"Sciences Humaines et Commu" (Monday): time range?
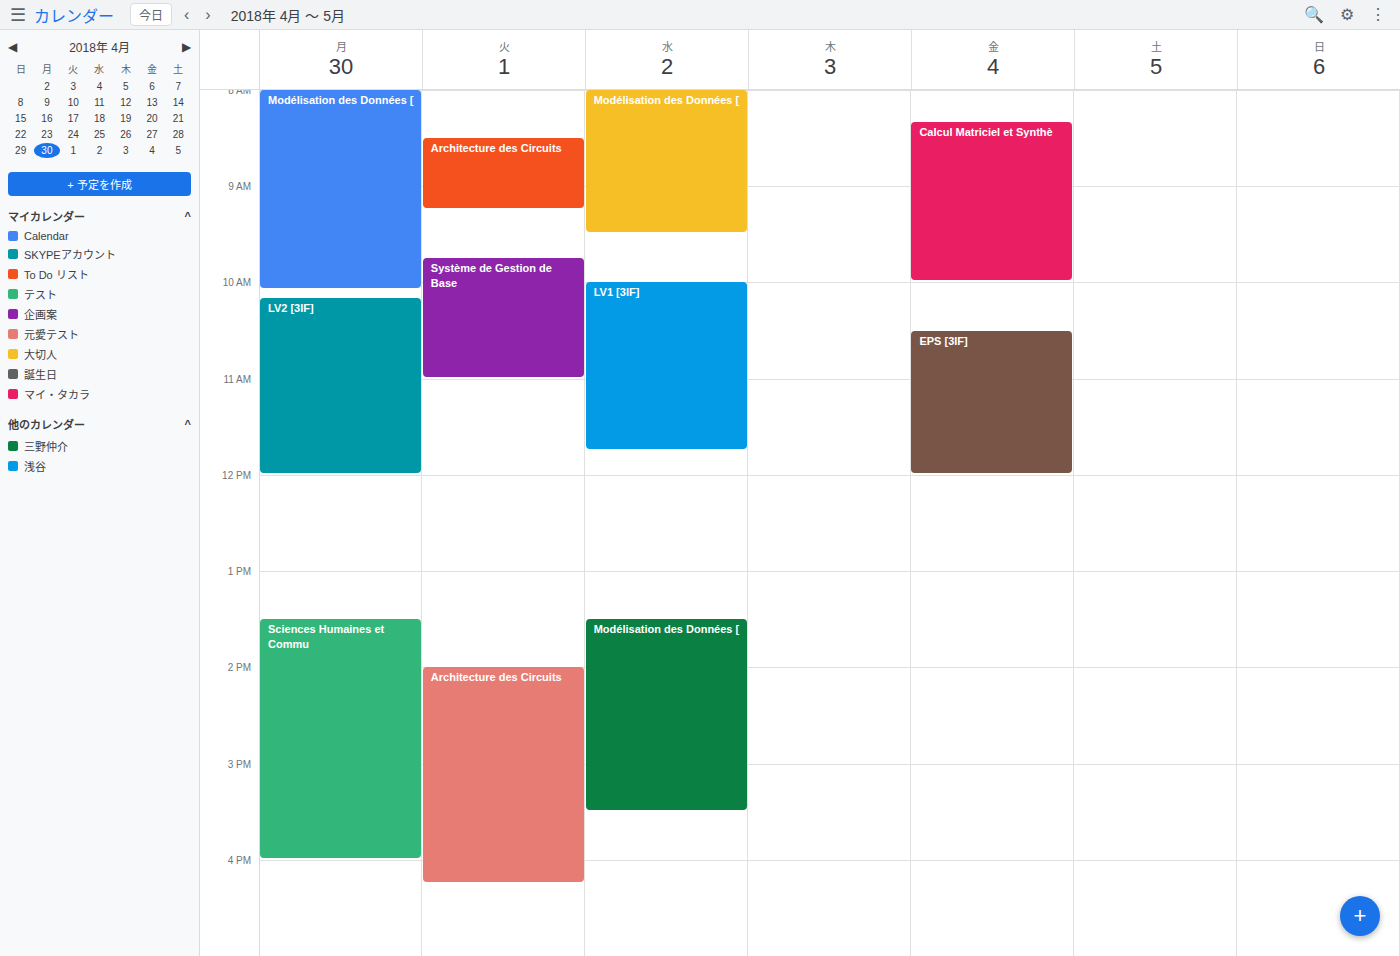
1:30 PM to 4:00 PM